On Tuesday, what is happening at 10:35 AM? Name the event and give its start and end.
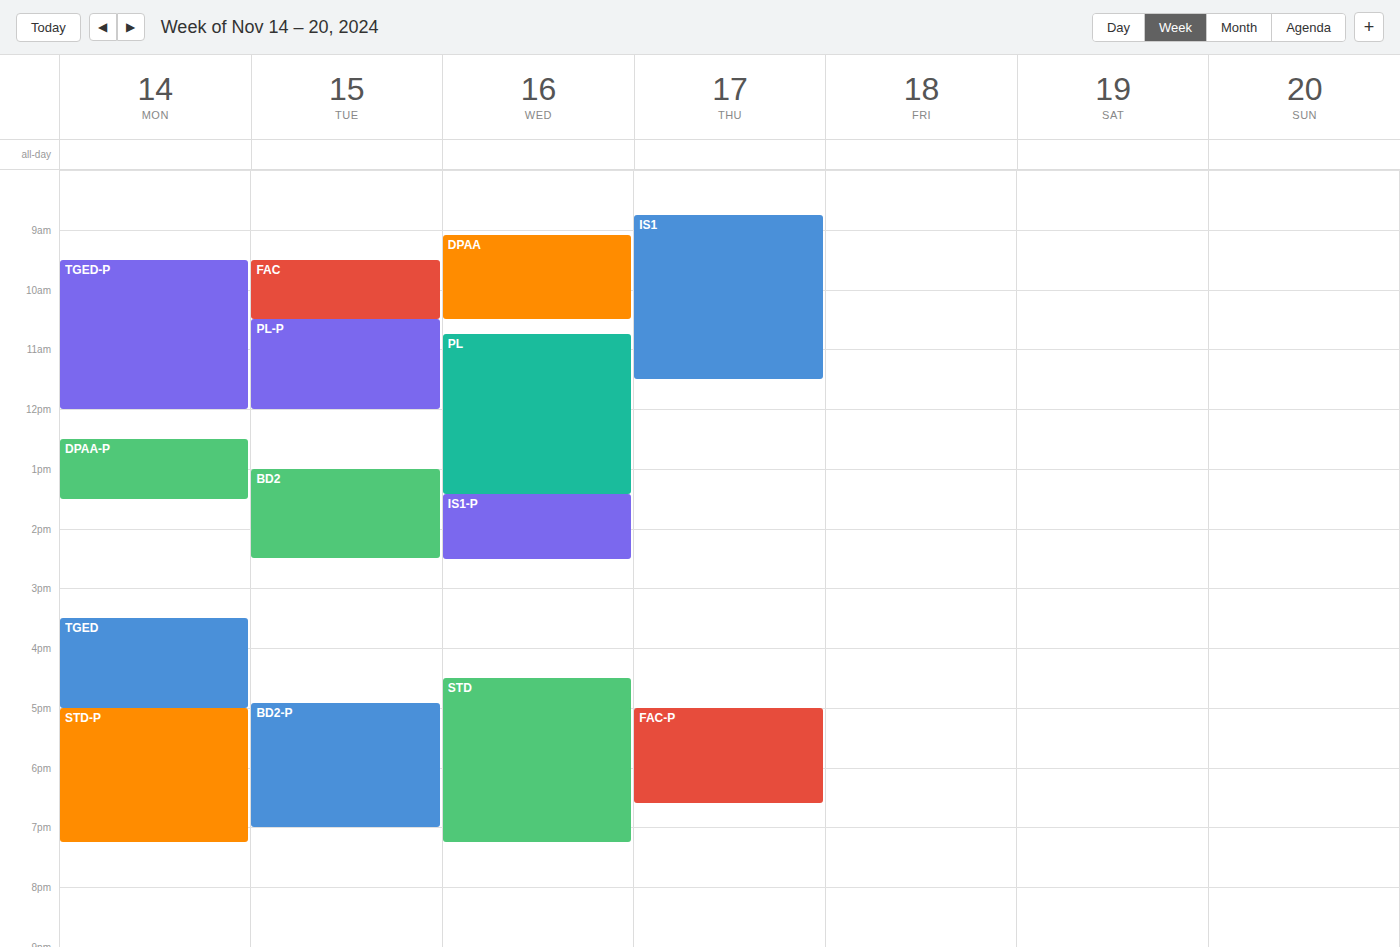
"PL-P", 10:30 AM to 12:00 PM